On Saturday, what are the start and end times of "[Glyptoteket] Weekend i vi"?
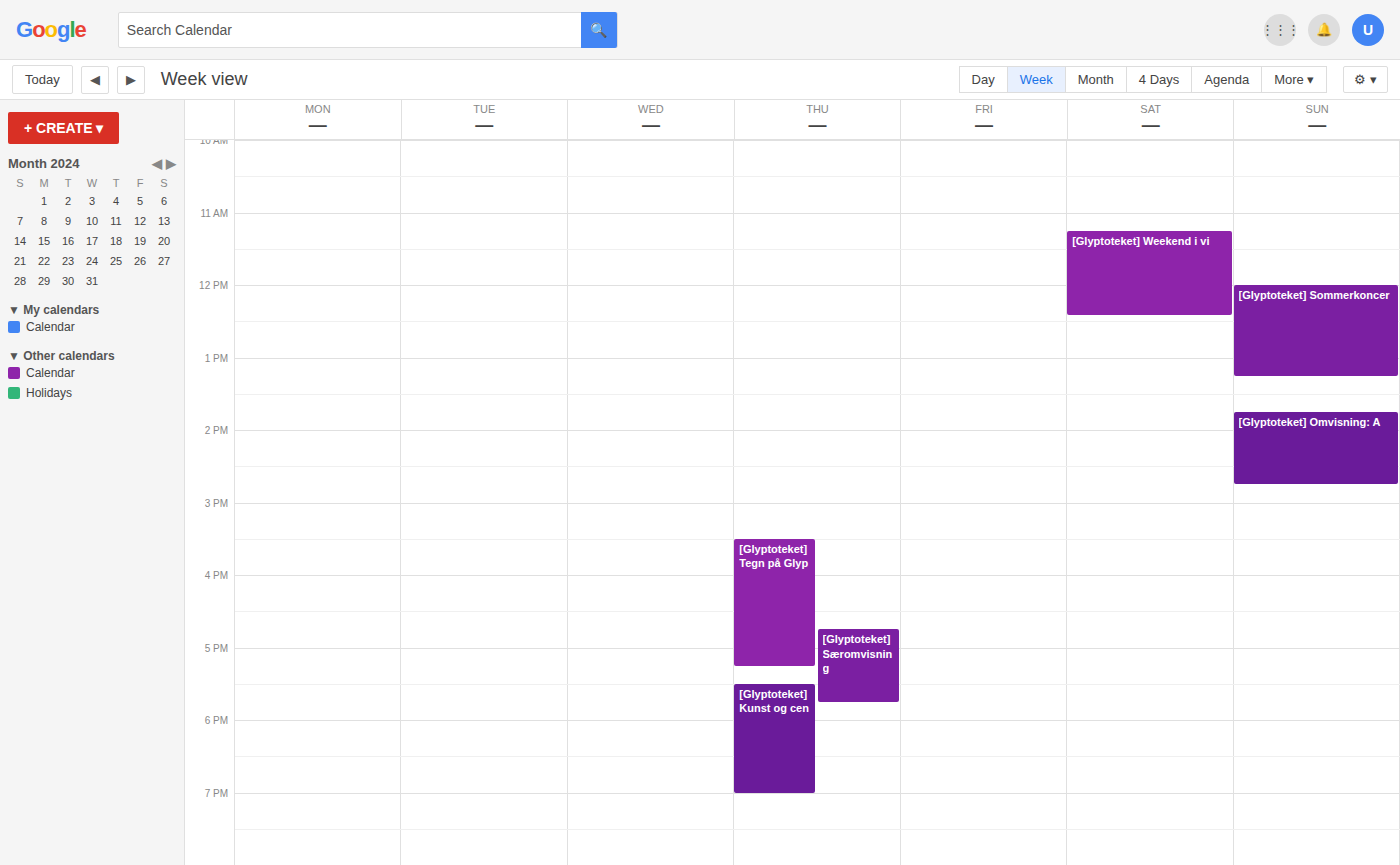
11:15 AM to 12:25 PM